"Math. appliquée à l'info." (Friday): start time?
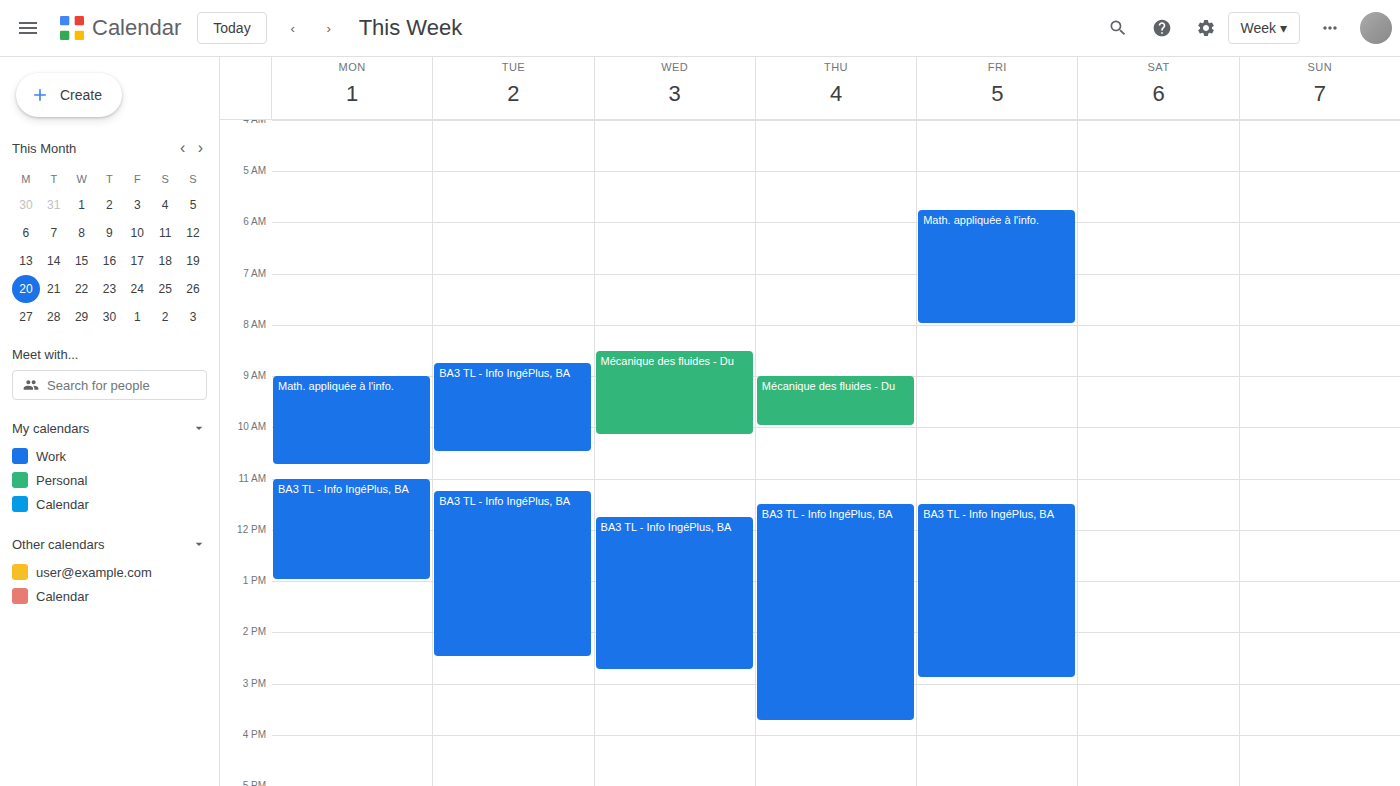
5:45 AM